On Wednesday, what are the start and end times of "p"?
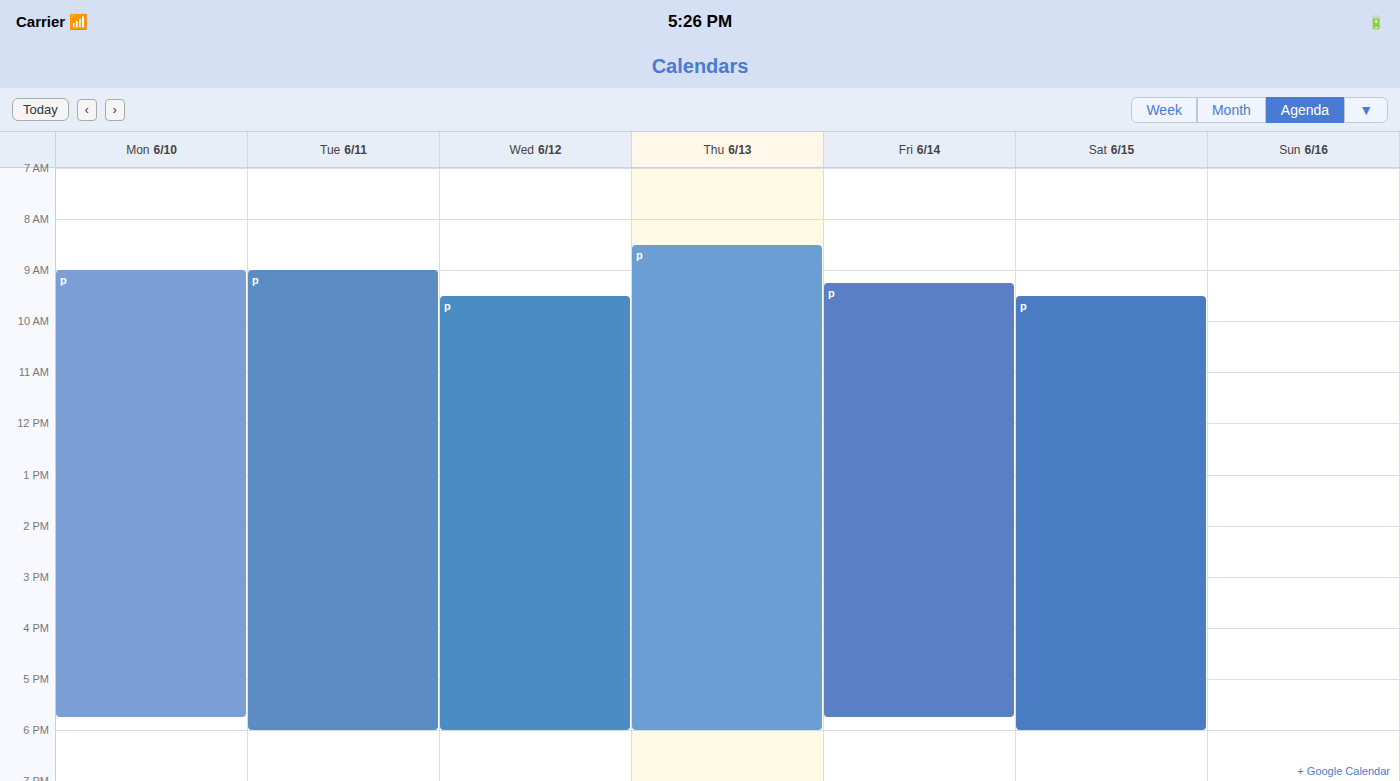
9:30 AM to 6:00 PM